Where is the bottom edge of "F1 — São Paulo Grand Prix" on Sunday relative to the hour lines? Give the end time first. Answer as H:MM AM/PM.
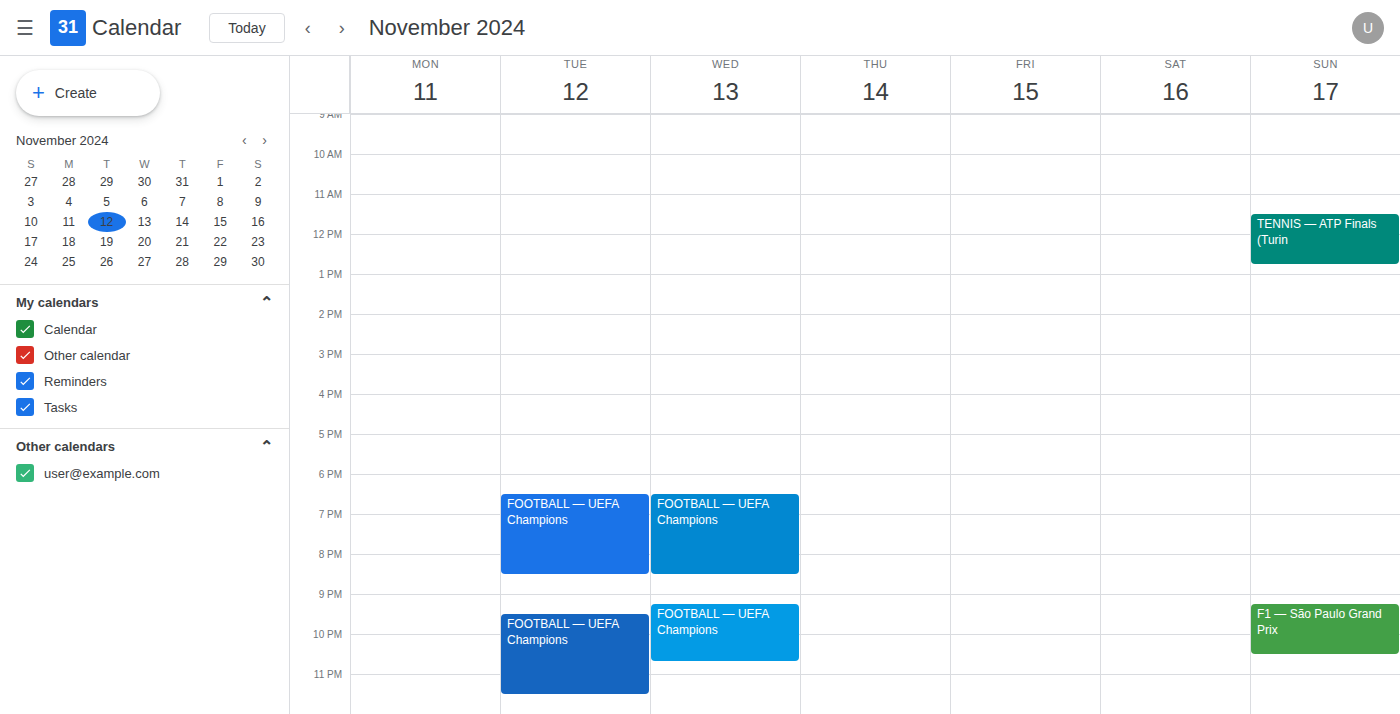
10:30 PM -- halfway between the 10 PM and 11 PM lines.